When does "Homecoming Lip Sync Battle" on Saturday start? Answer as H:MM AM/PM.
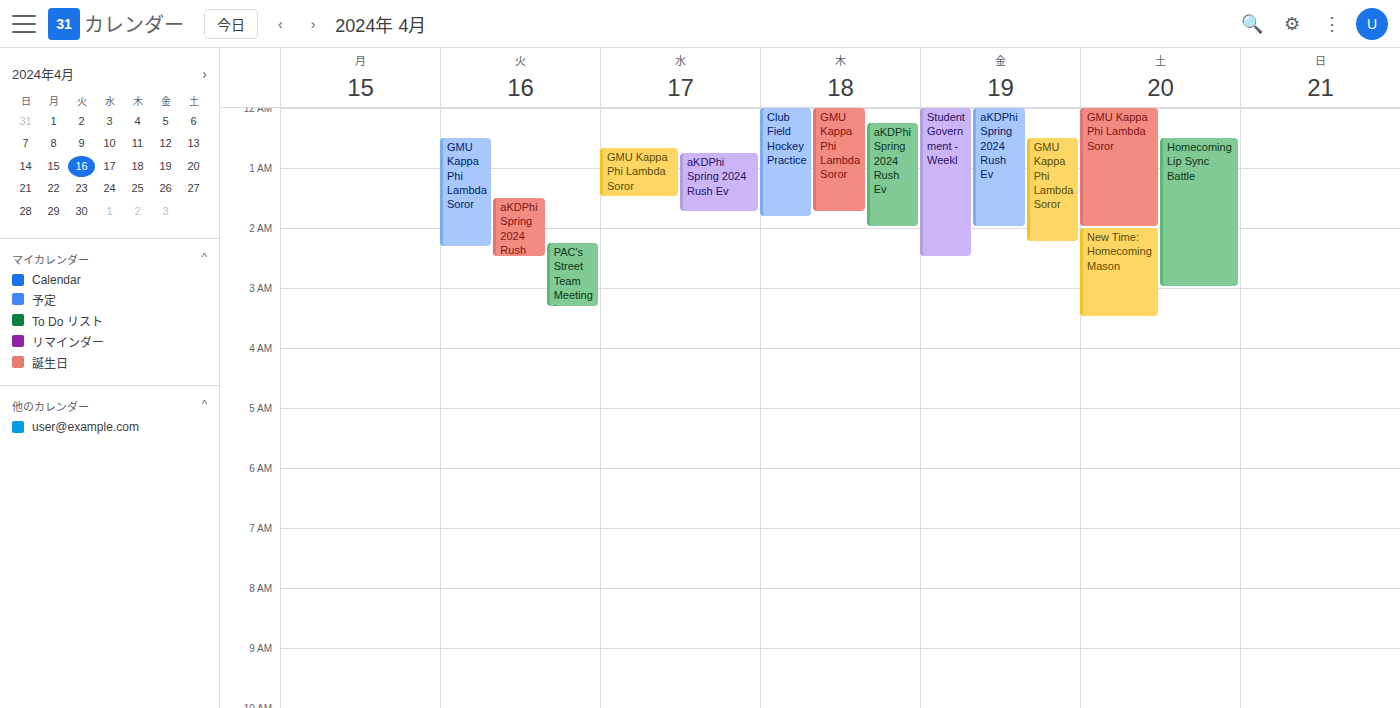
12:30 AM